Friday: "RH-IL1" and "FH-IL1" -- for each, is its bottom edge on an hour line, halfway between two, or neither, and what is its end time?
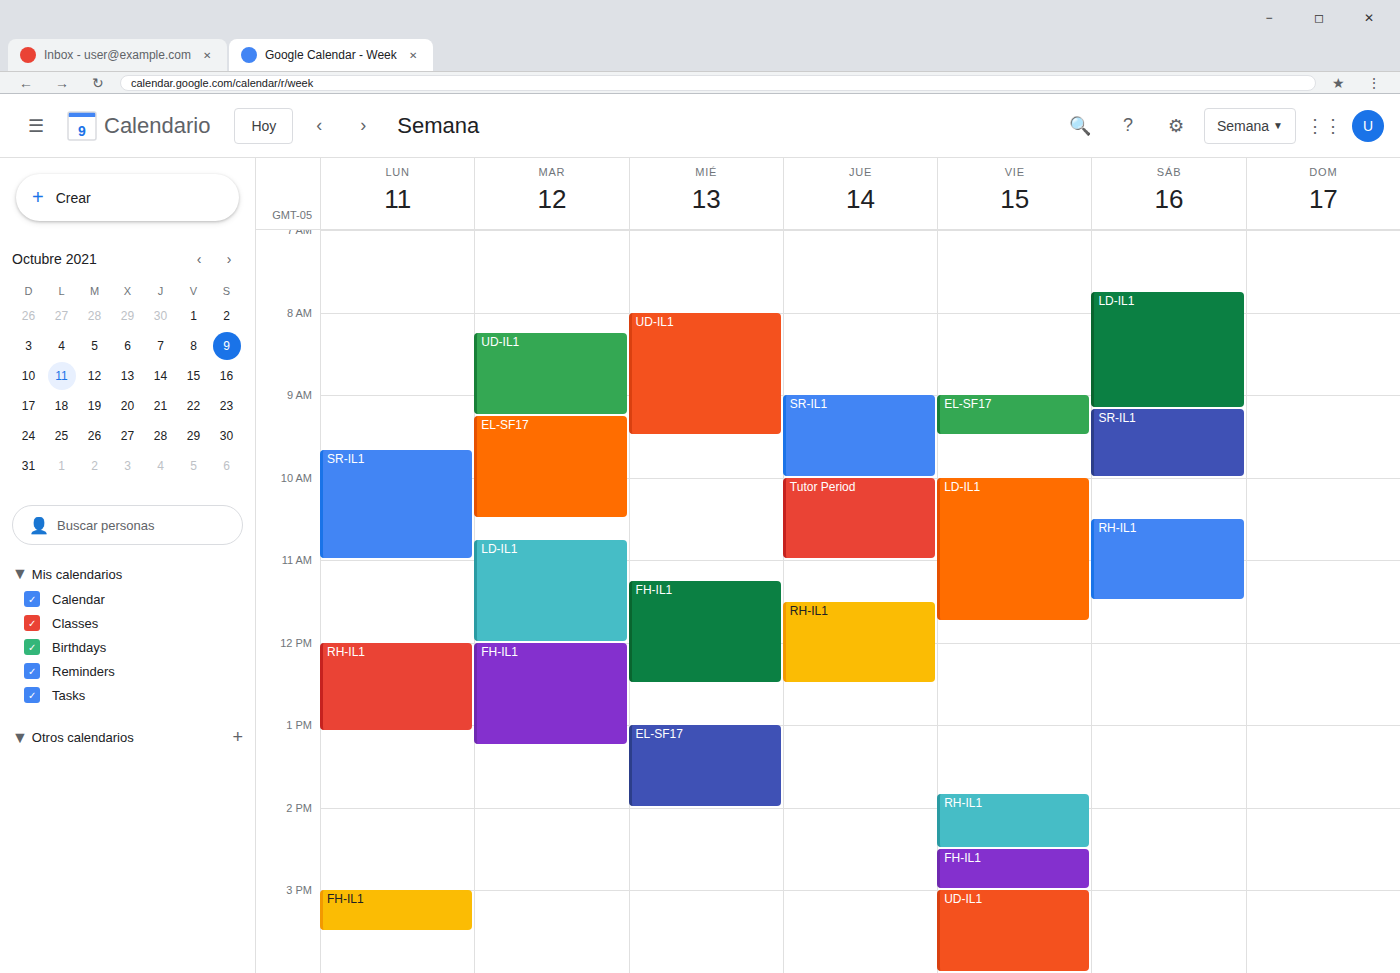
"RH-IL1": 2:30 PM, halfway between the 2 PM and 3 PM lines. "FH-IL1": 3:00 PM, exactly on the 3 PM line.